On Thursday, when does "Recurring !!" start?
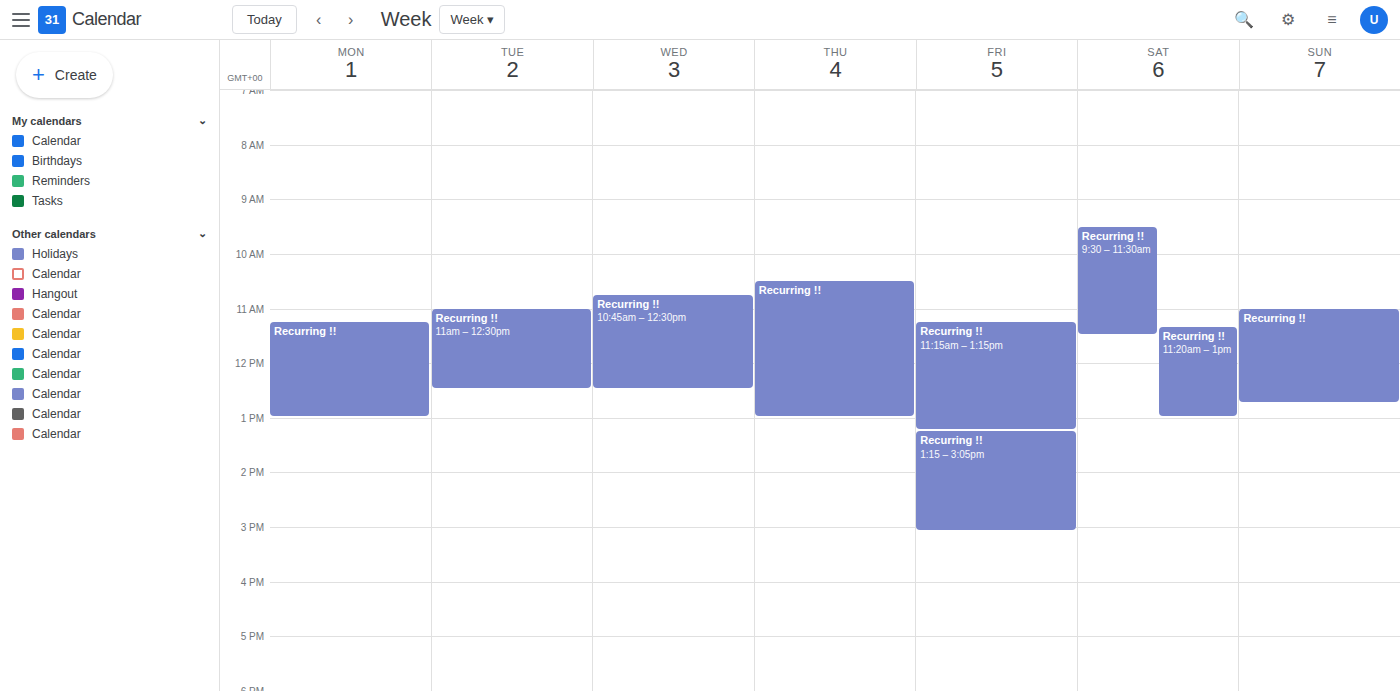
10:30 AM